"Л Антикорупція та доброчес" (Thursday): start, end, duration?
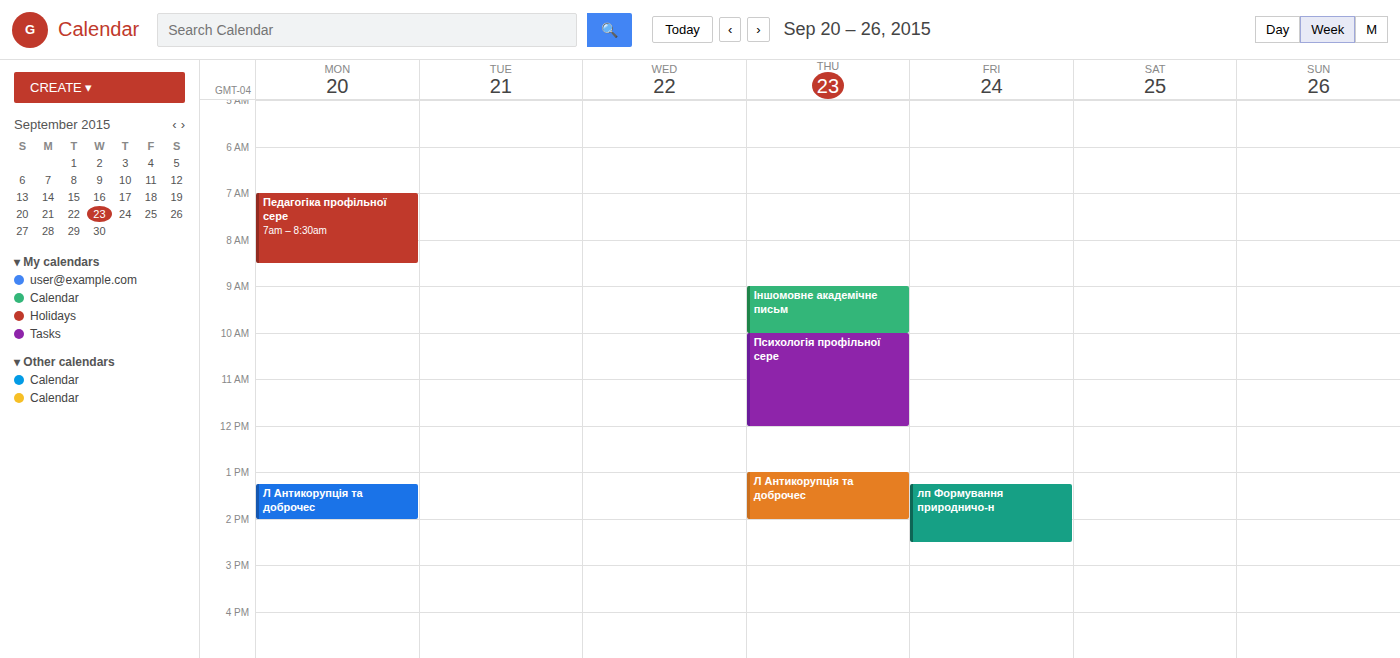
1:00 PM to 2:00 PM, 1 hour